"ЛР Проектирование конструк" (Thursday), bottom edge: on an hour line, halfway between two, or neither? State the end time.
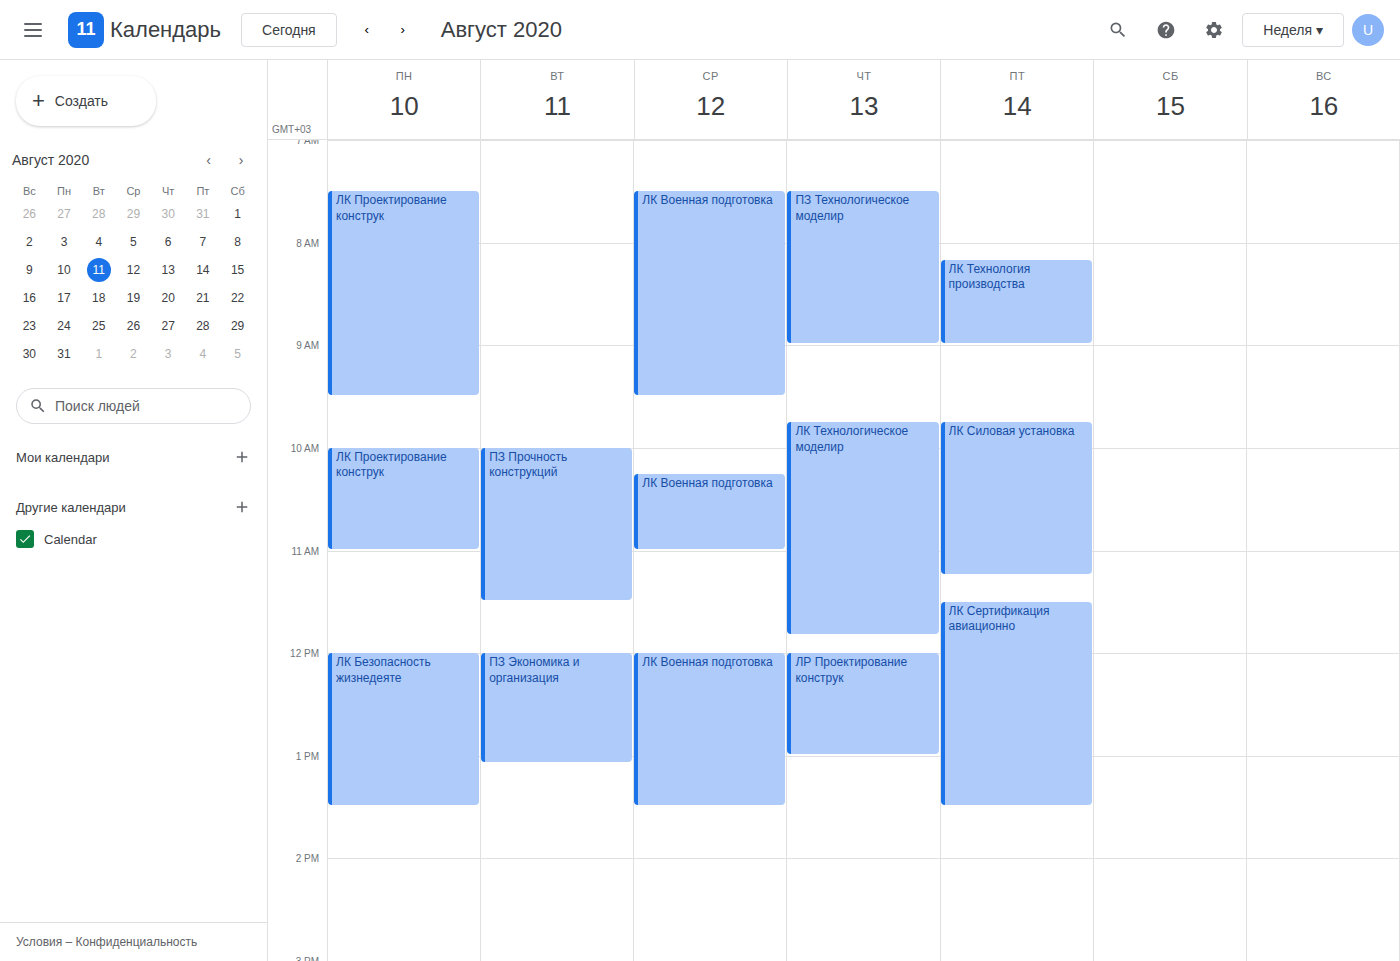
1:00 PM -- exactly on the 1 PM line.